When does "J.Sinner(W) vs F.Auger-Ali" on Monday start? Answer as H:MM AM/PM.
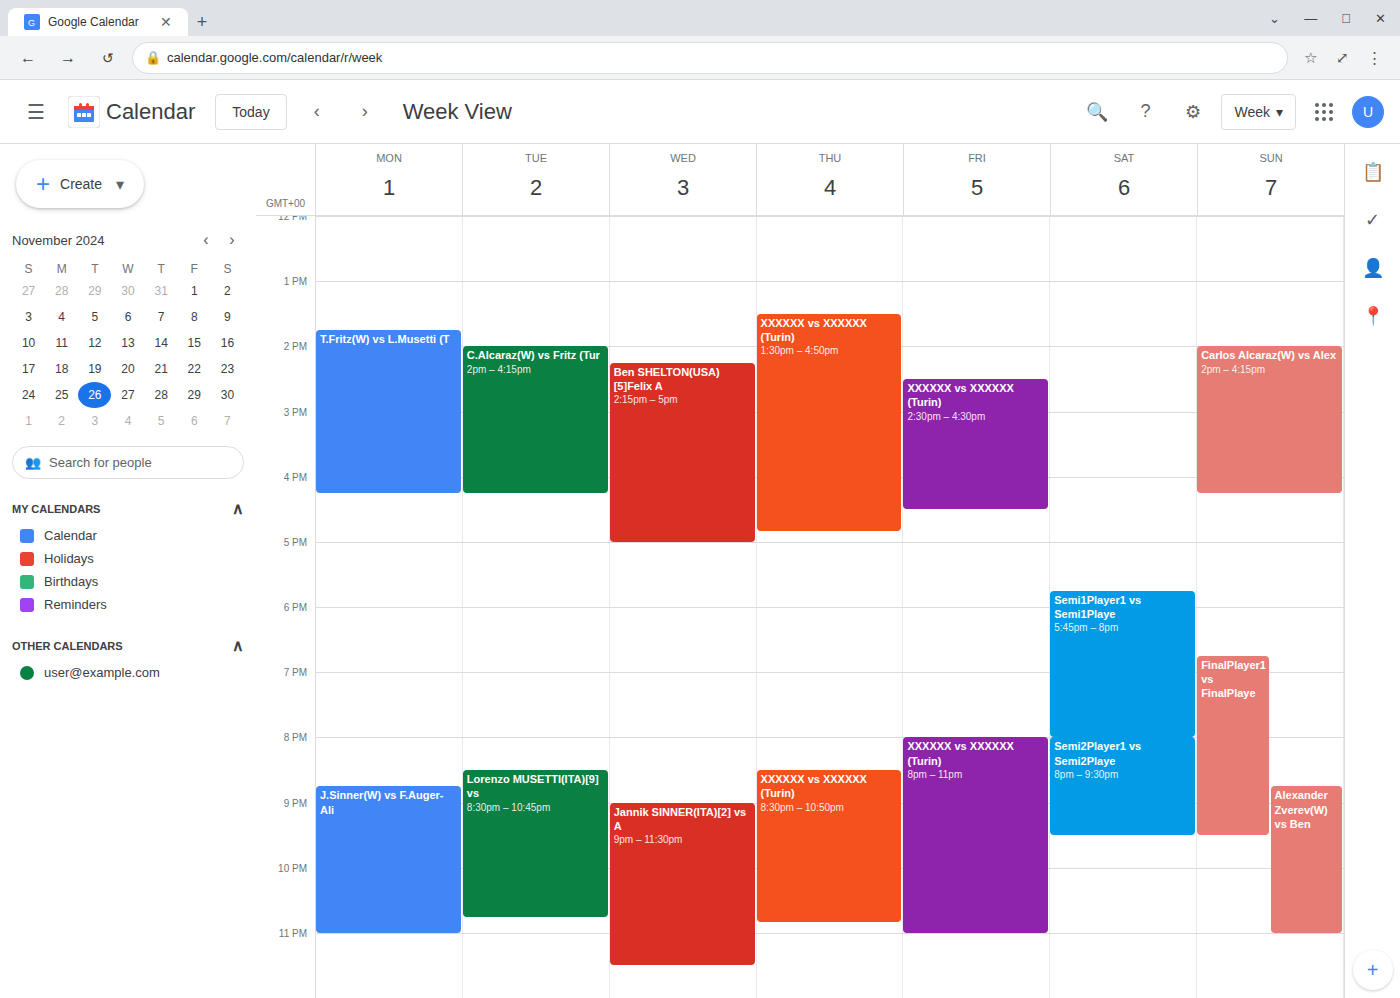
8:45 PM